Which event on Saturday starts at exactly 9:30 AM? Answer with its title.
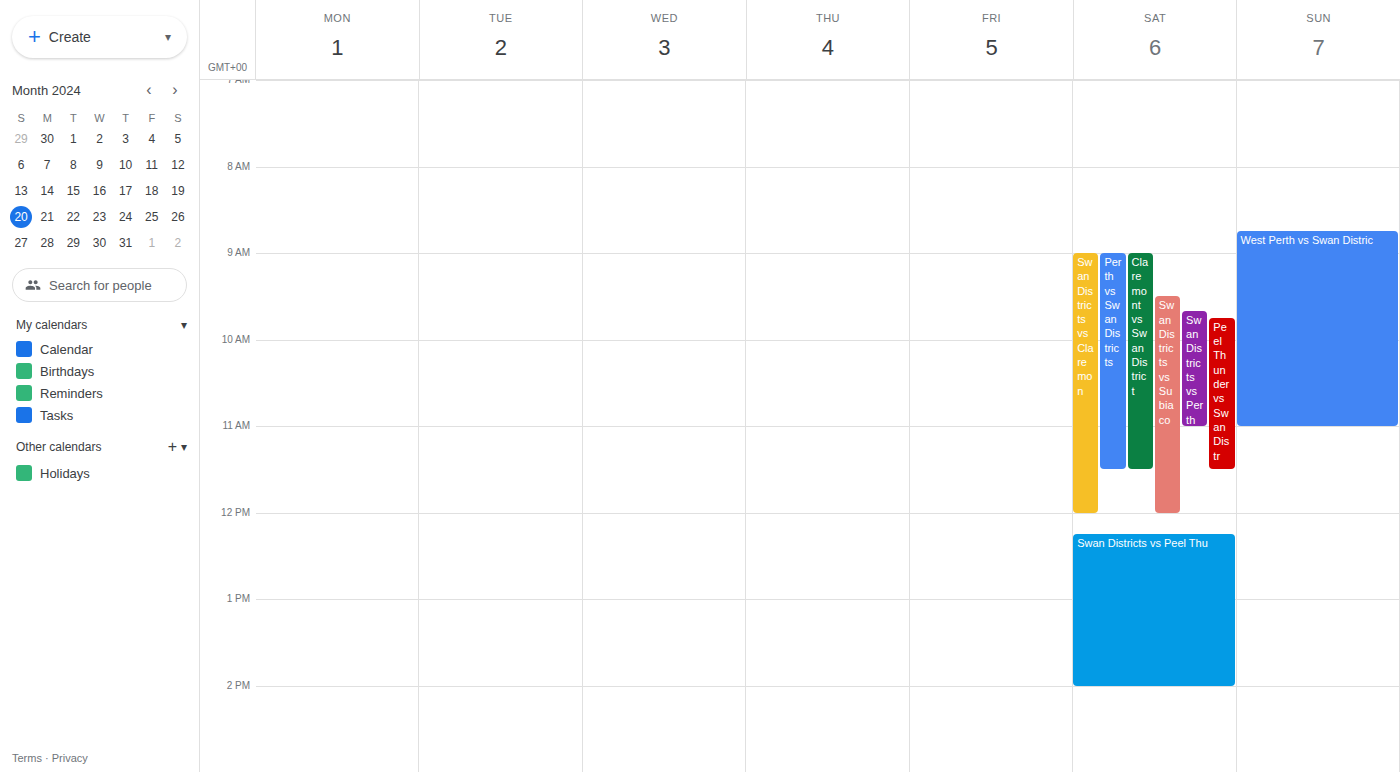
"Swan Districts vs Subiaco"